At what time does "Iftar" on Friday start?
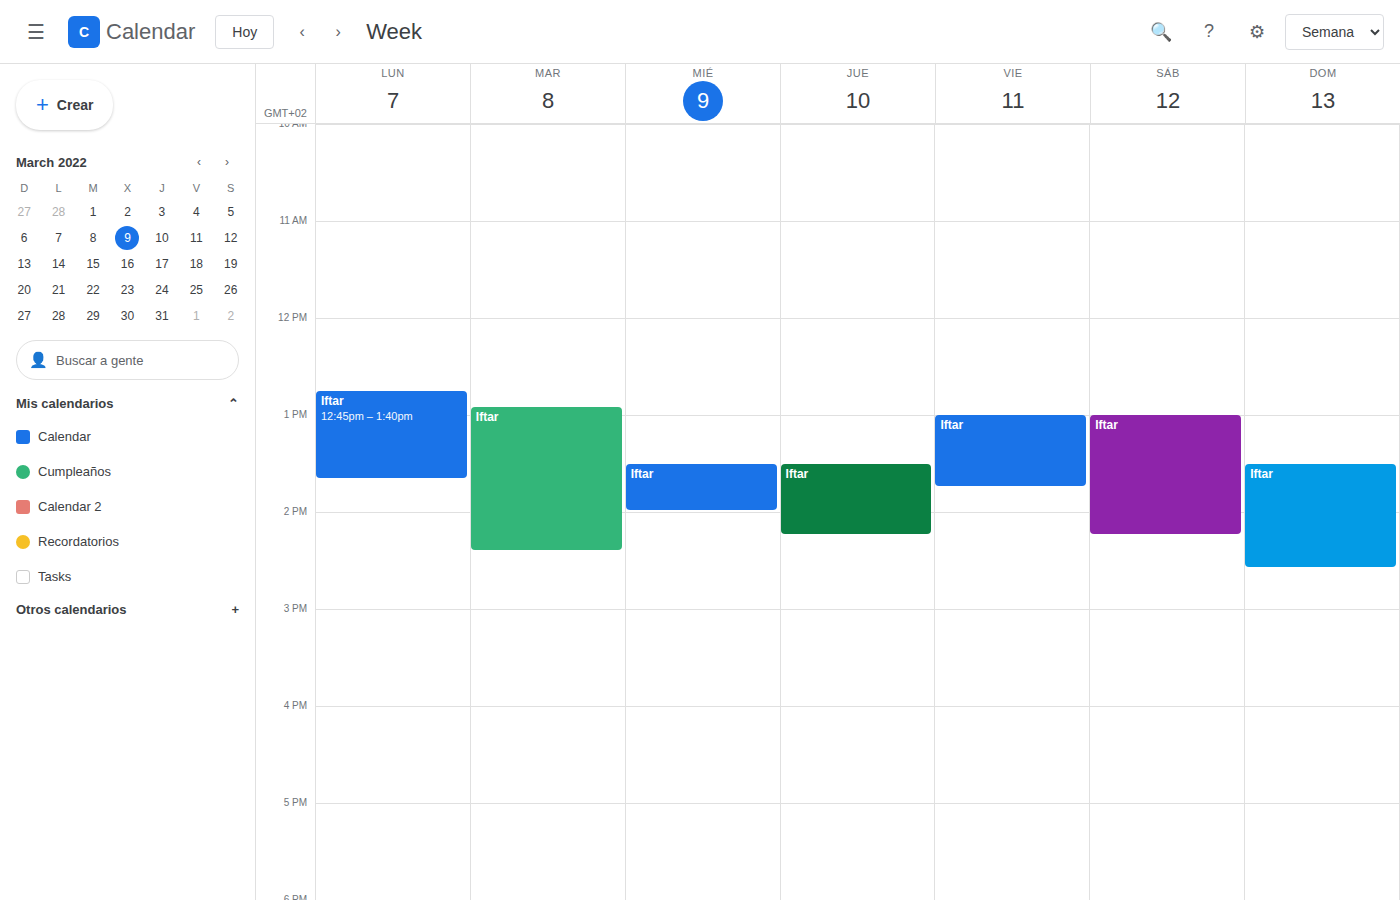
1:00 PM